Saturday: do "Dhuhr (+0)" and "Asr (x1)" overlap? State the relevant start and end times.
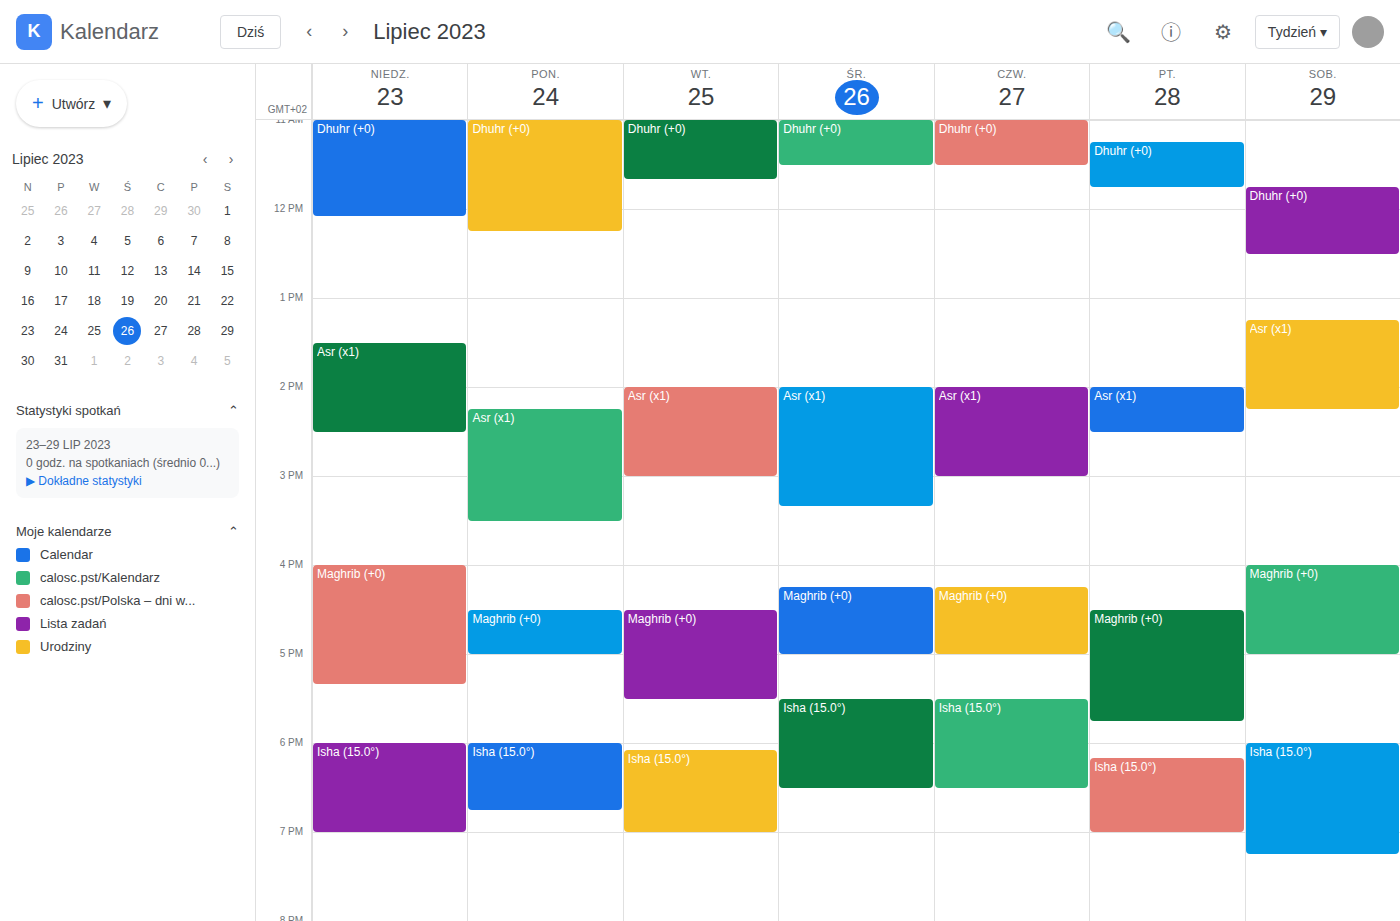
"Dhuhr (+0)" ends at 12:30 PM and "Asr (x1)" starts at 1:15 PM -- no overlap.